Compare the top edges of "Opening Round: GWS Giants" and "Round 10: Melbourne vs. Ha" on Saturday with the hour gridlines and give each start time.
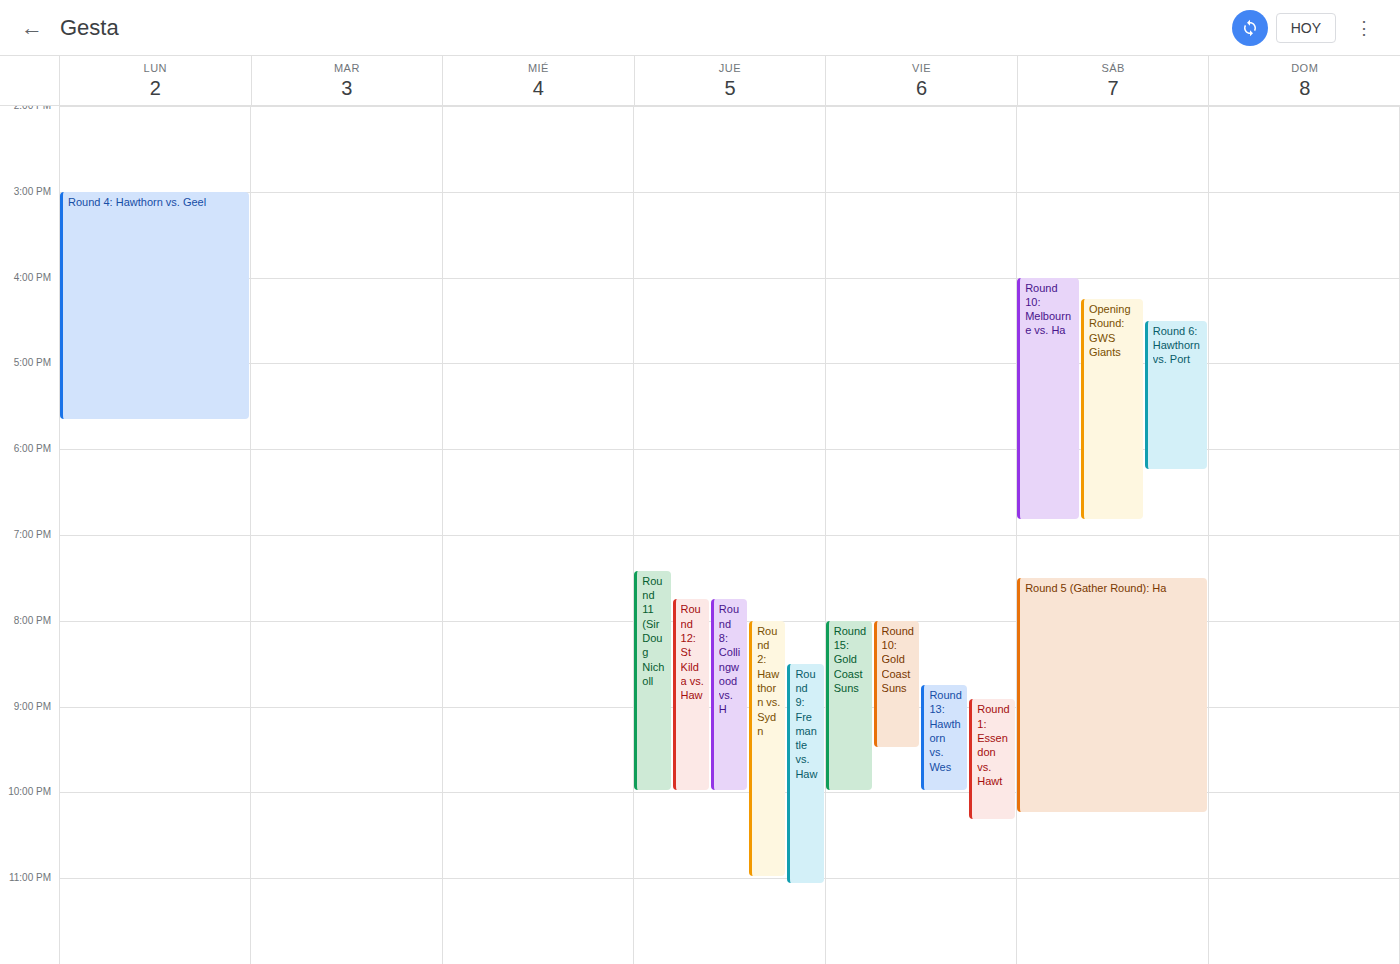
"Opening Round: GWS Giants": 4:15 PM, neither: a quarter of the way from the 4 PM line to the 5 PM line. "Round 10: Melbourne vs. Ha": 4:00 PM, exactly on the 4 PM line.